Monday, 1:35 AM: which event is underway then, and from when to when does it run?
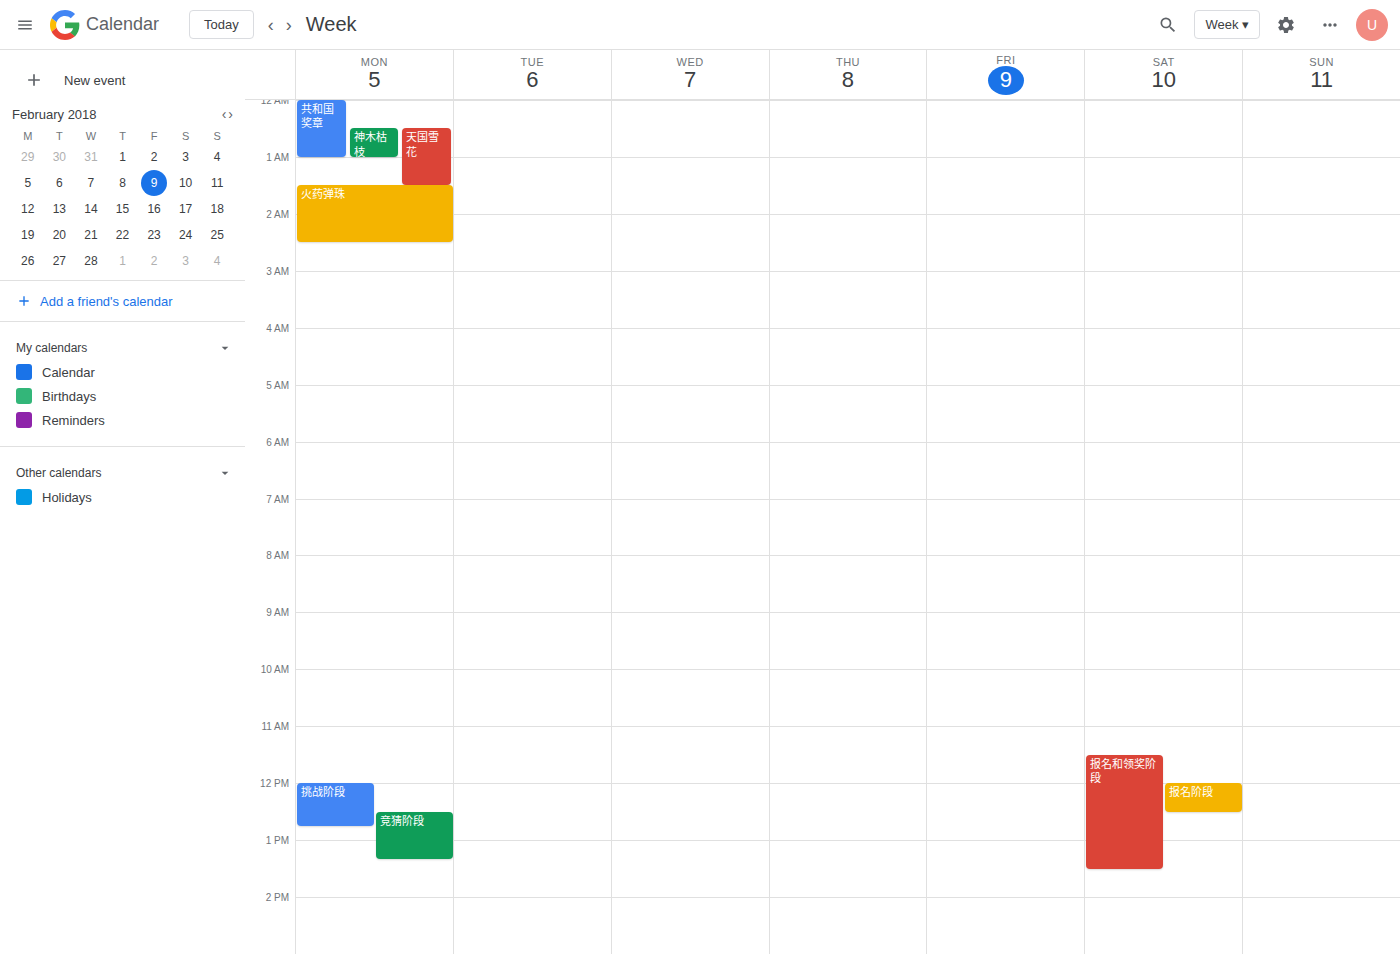
"火药弹珠", 1:30 AM to 2:30 AM